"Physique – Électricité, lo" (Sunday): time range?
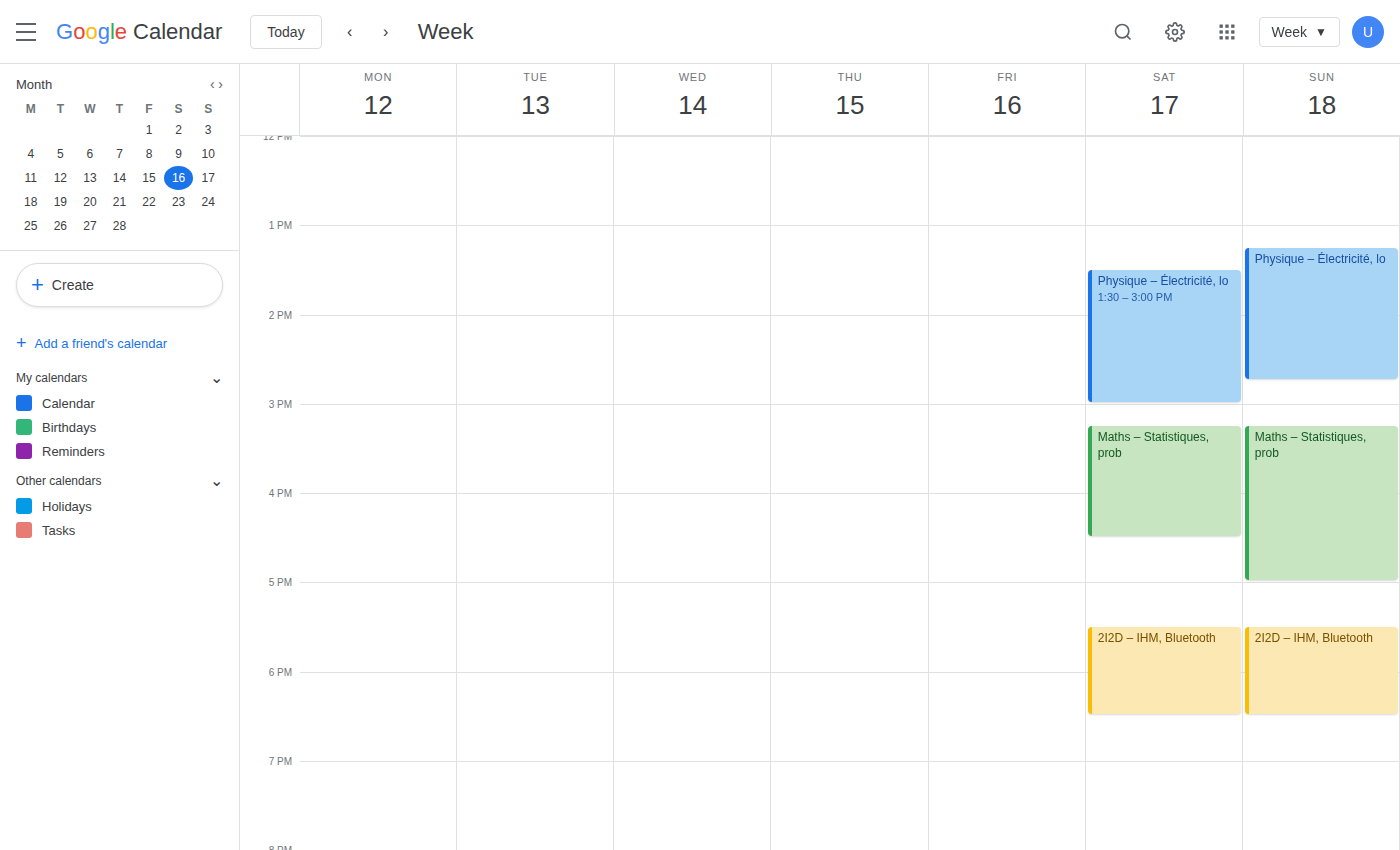
1:15 PM to 2:45 PM